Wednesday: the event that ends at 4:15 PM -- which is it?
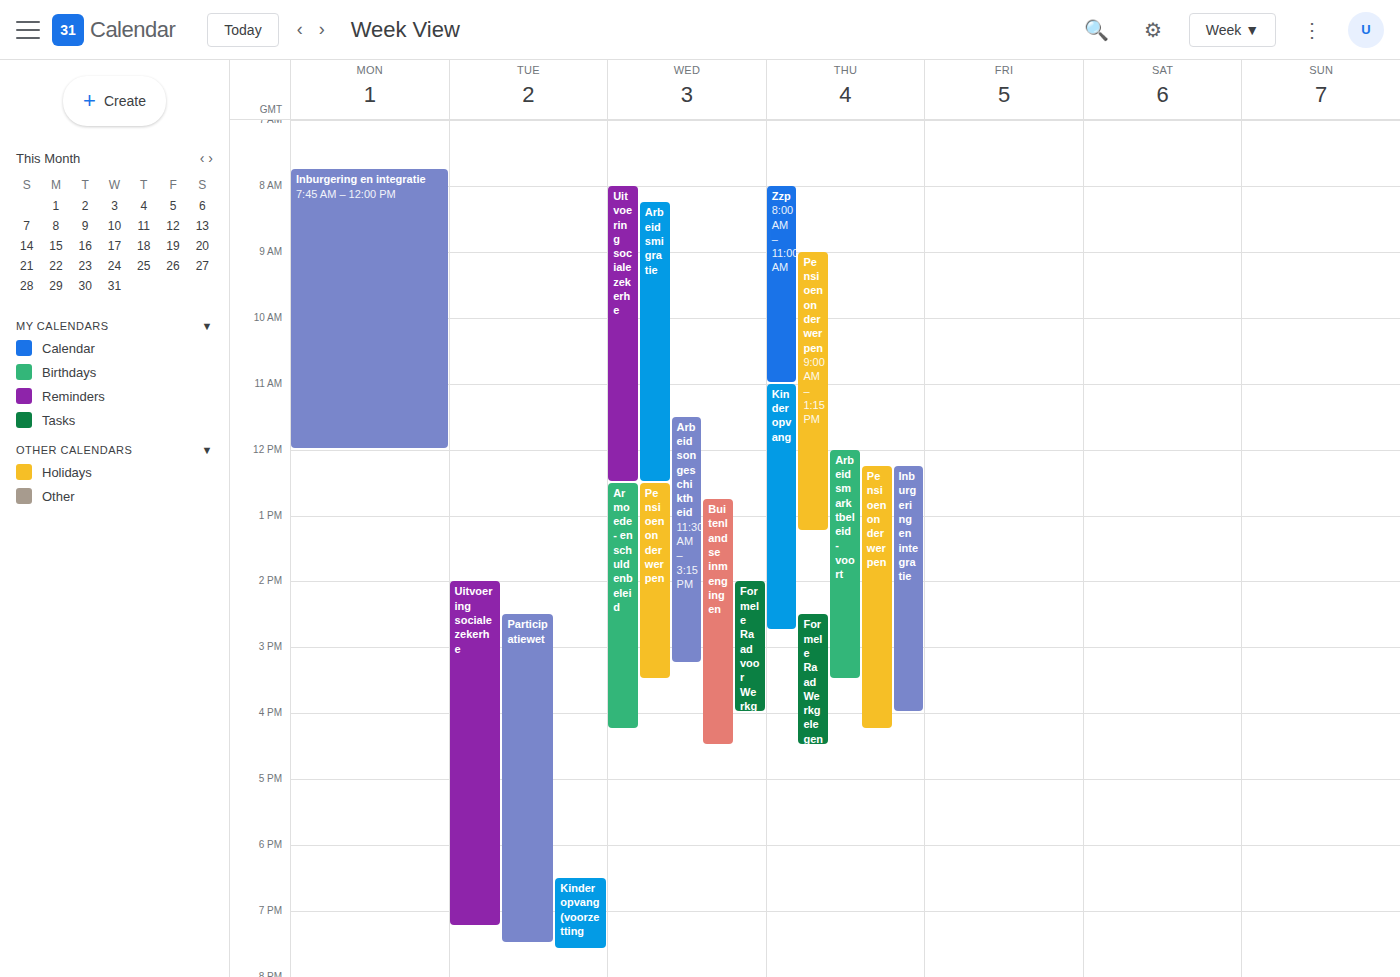
"Armoede- en schuldenbeleid"